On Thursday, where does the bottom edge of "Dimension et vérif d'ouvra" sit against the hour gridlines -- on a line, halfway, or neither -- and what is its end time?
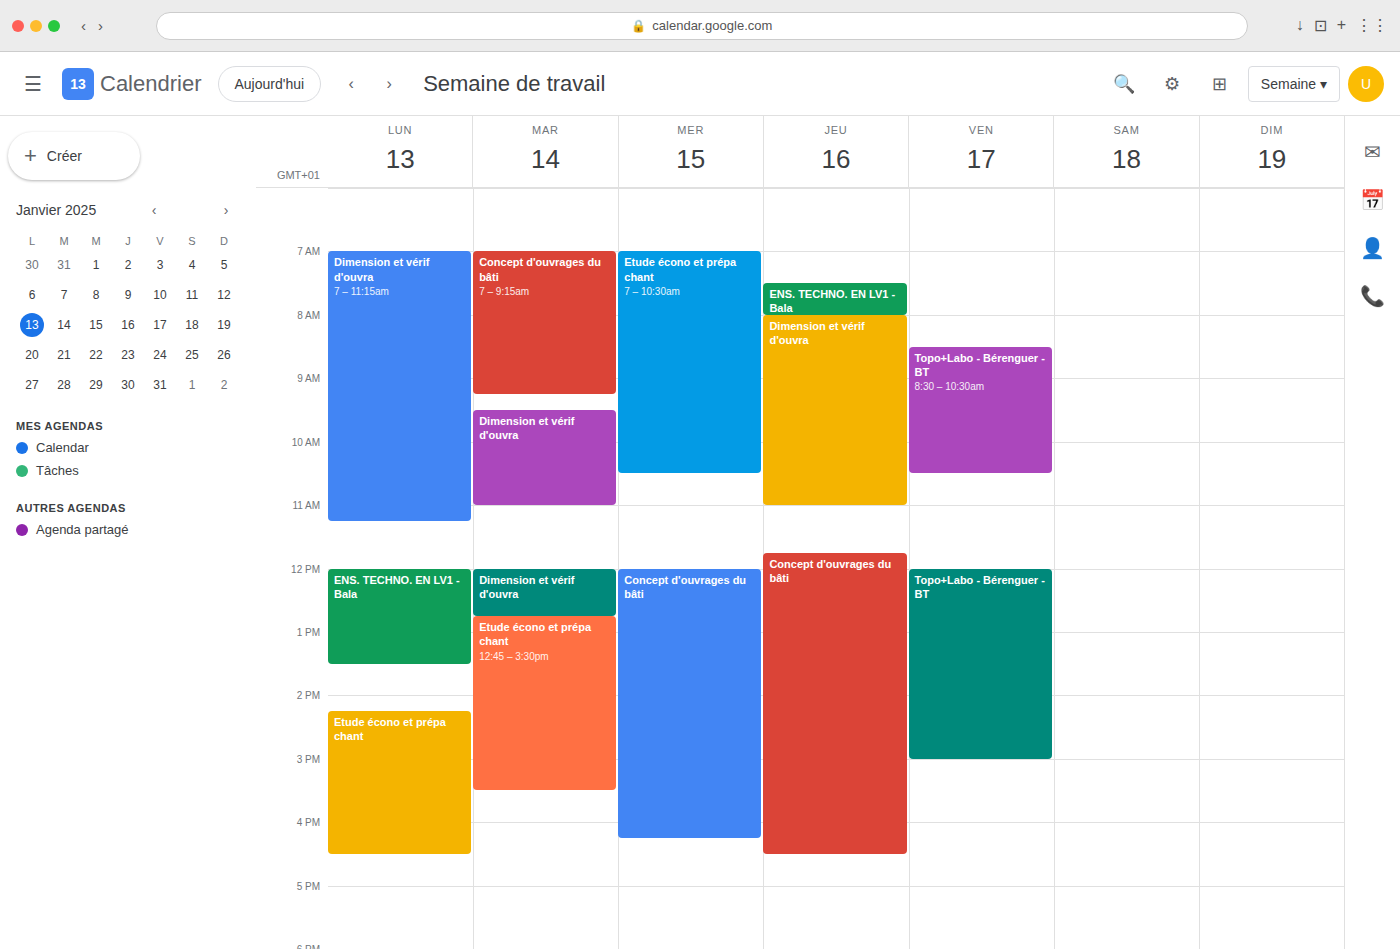
11:00 AM -- exactly on the 11 AM line.